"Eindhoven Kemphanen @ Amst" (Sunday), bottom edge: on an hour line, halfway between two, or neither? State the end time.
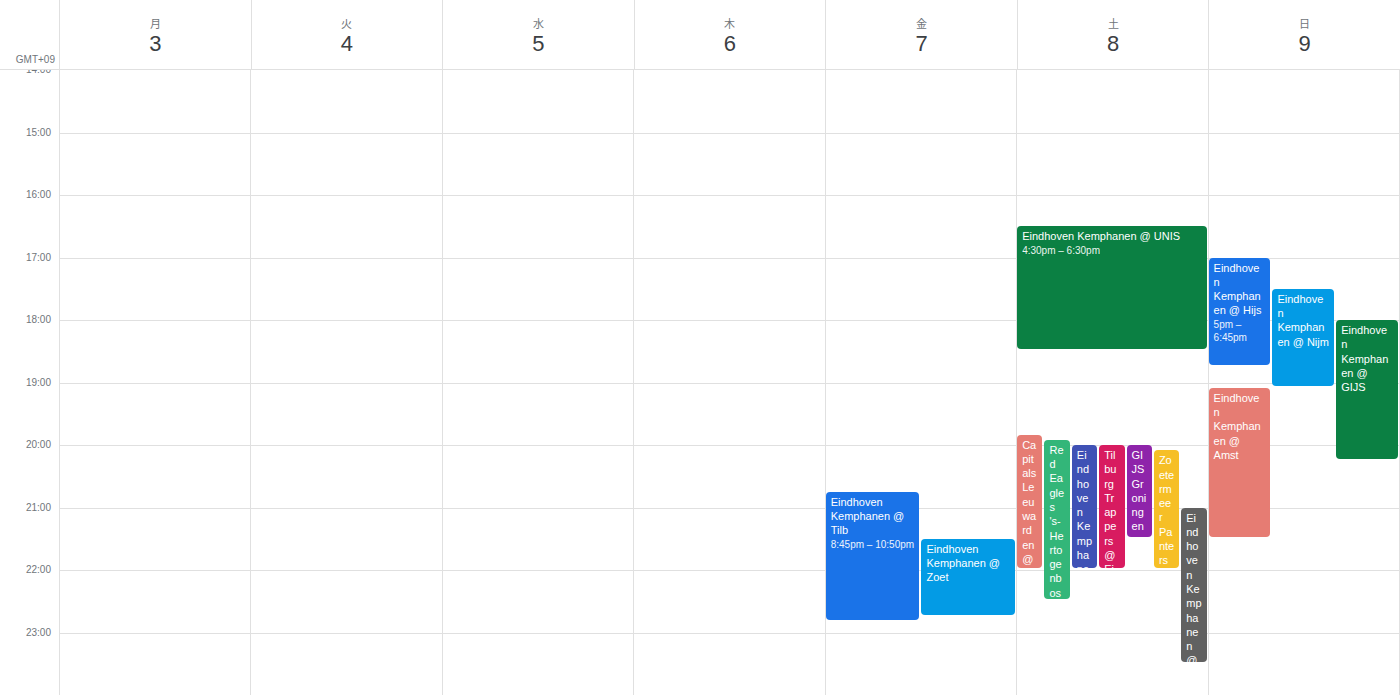
9:30 PM -- halfway between the 9 PM and 10 PM lines.